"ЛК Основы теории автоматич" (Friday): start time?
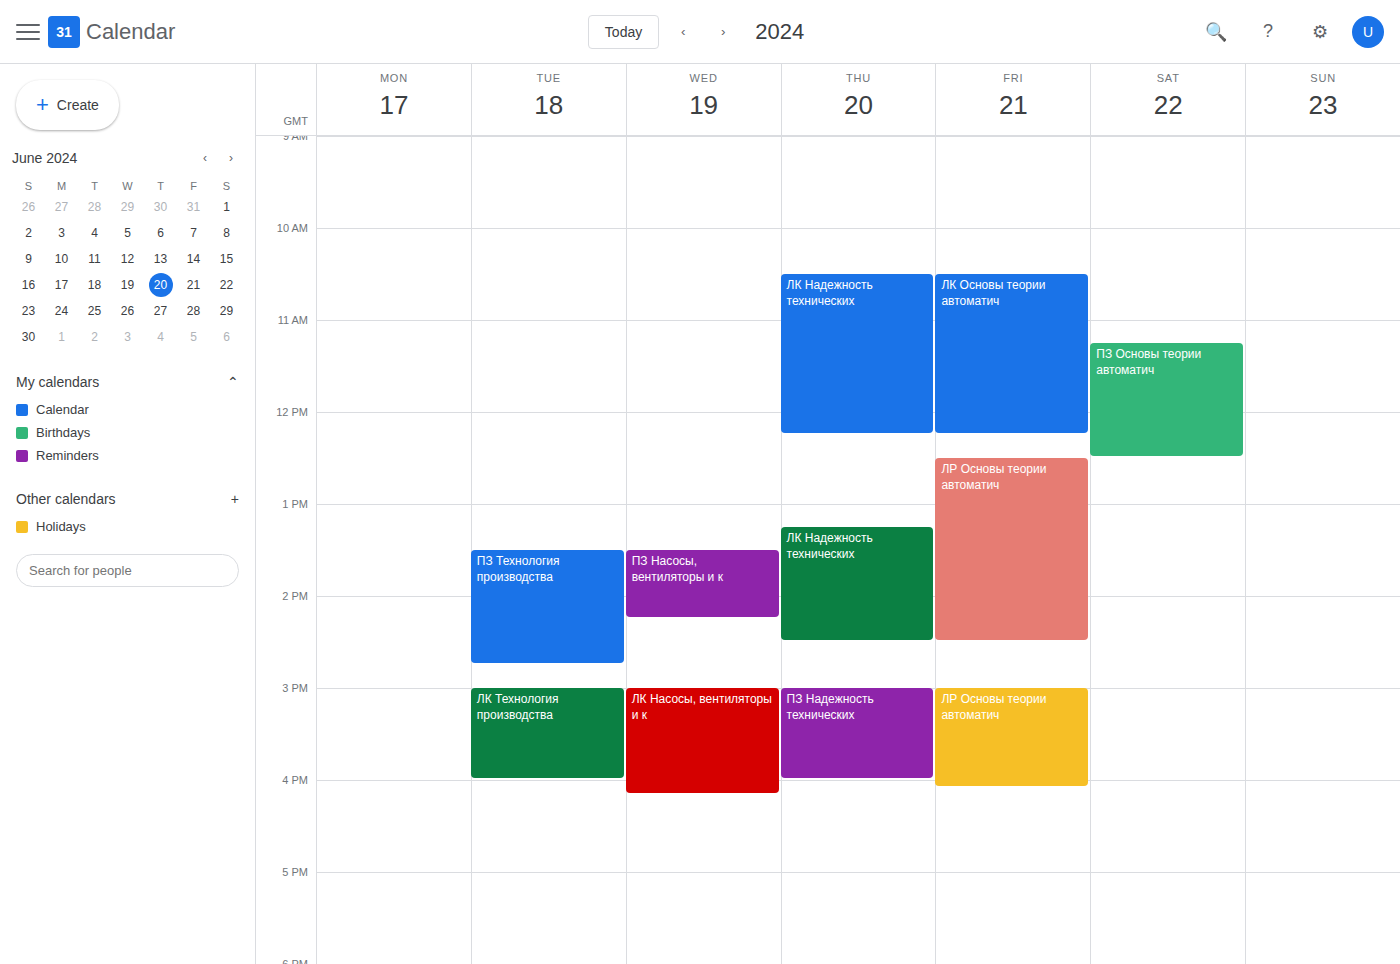
10:30